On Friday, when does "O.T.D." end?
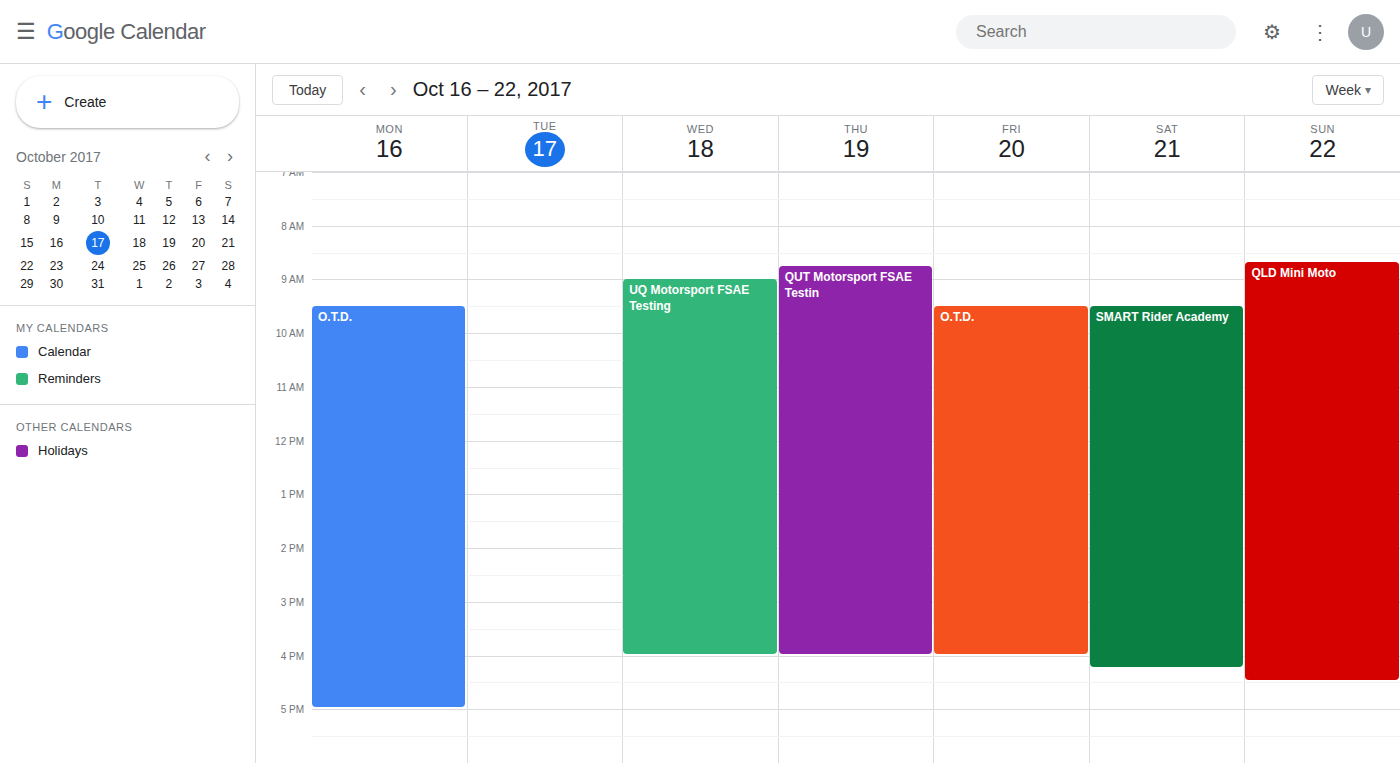
4:00 PM